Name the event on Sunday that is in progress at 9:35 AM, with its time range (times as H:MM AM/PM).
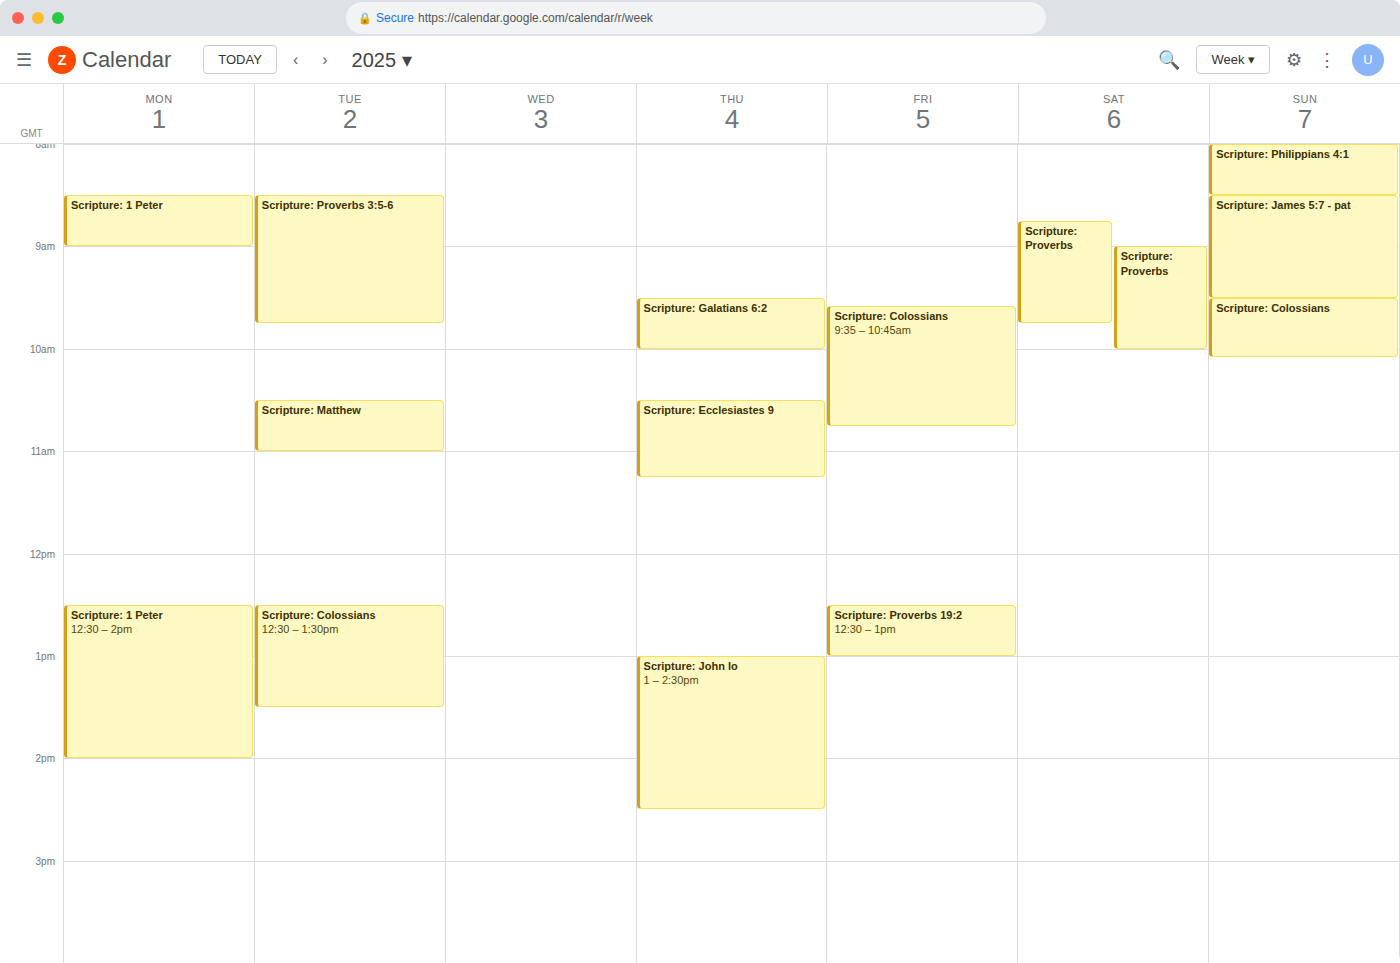
"Scripture: Colossians", 9:30 AM to 10:05 AM